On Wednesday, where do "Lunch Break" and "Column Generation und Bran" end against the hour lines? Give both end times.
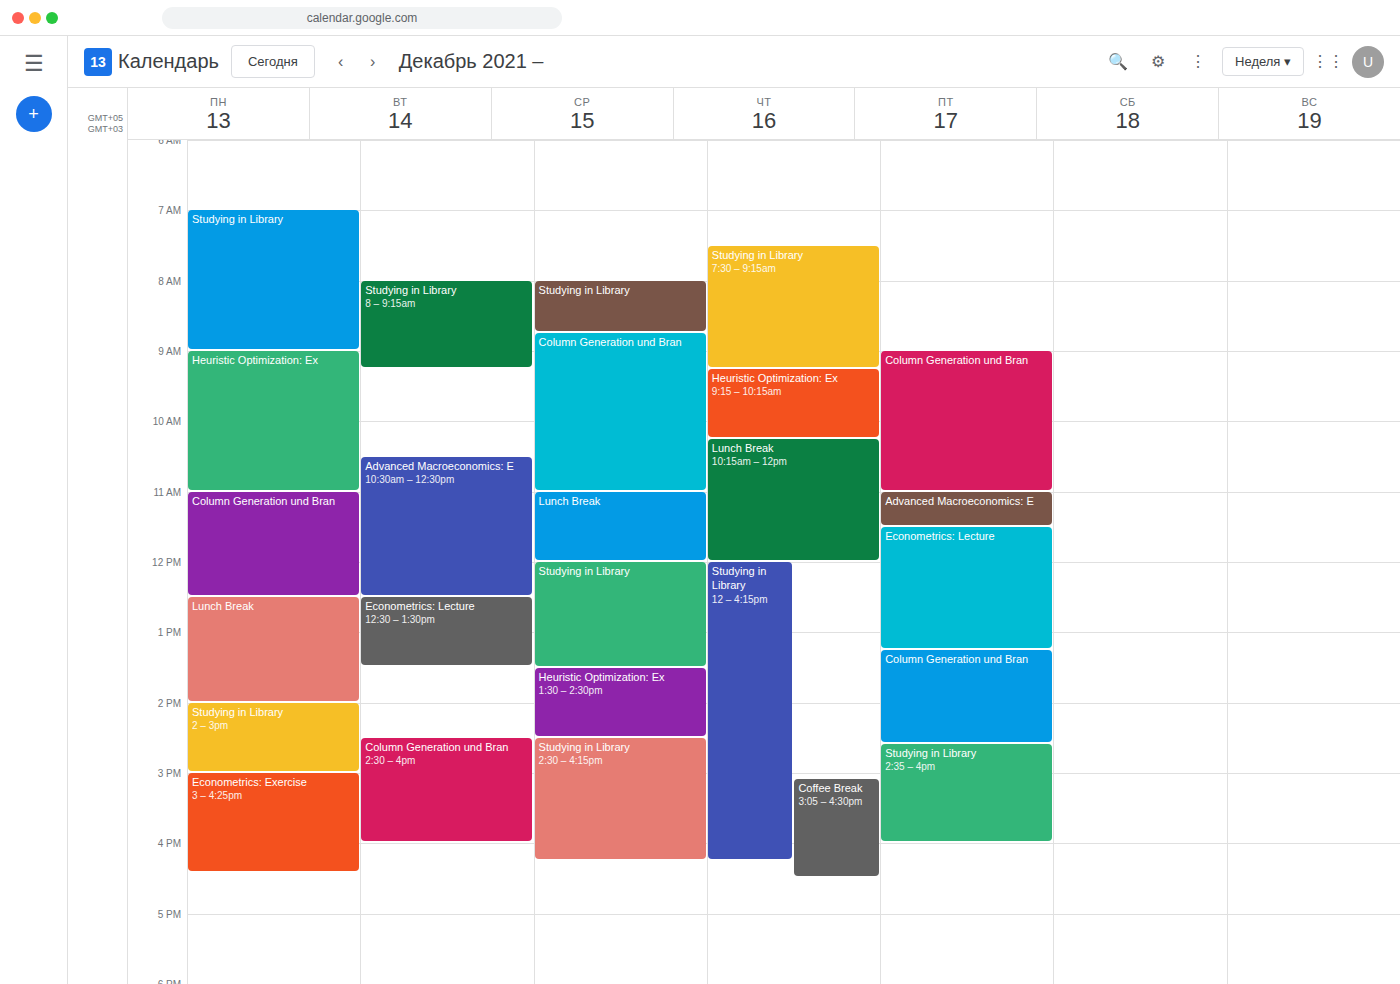
"Lunch Break": 12:00 PM, exactly on the 12 PM line. "Column Generation und Bran": 11:00 AM, exactly on the 11 AM line.